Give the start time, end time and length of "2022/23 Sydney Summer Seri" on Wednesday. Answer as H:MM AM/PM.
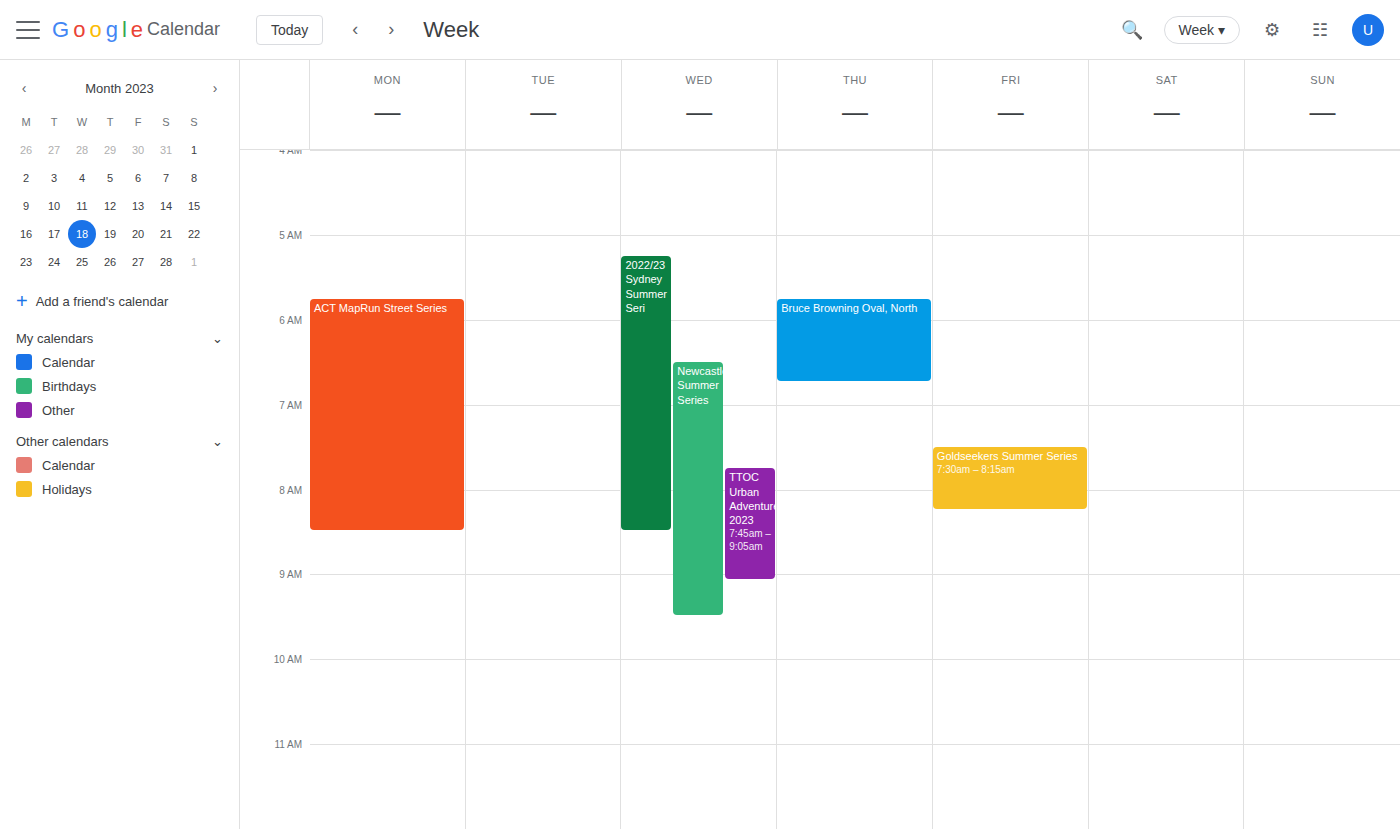
5:15 AM to 8:30 AM, 3 hours 15 minutes